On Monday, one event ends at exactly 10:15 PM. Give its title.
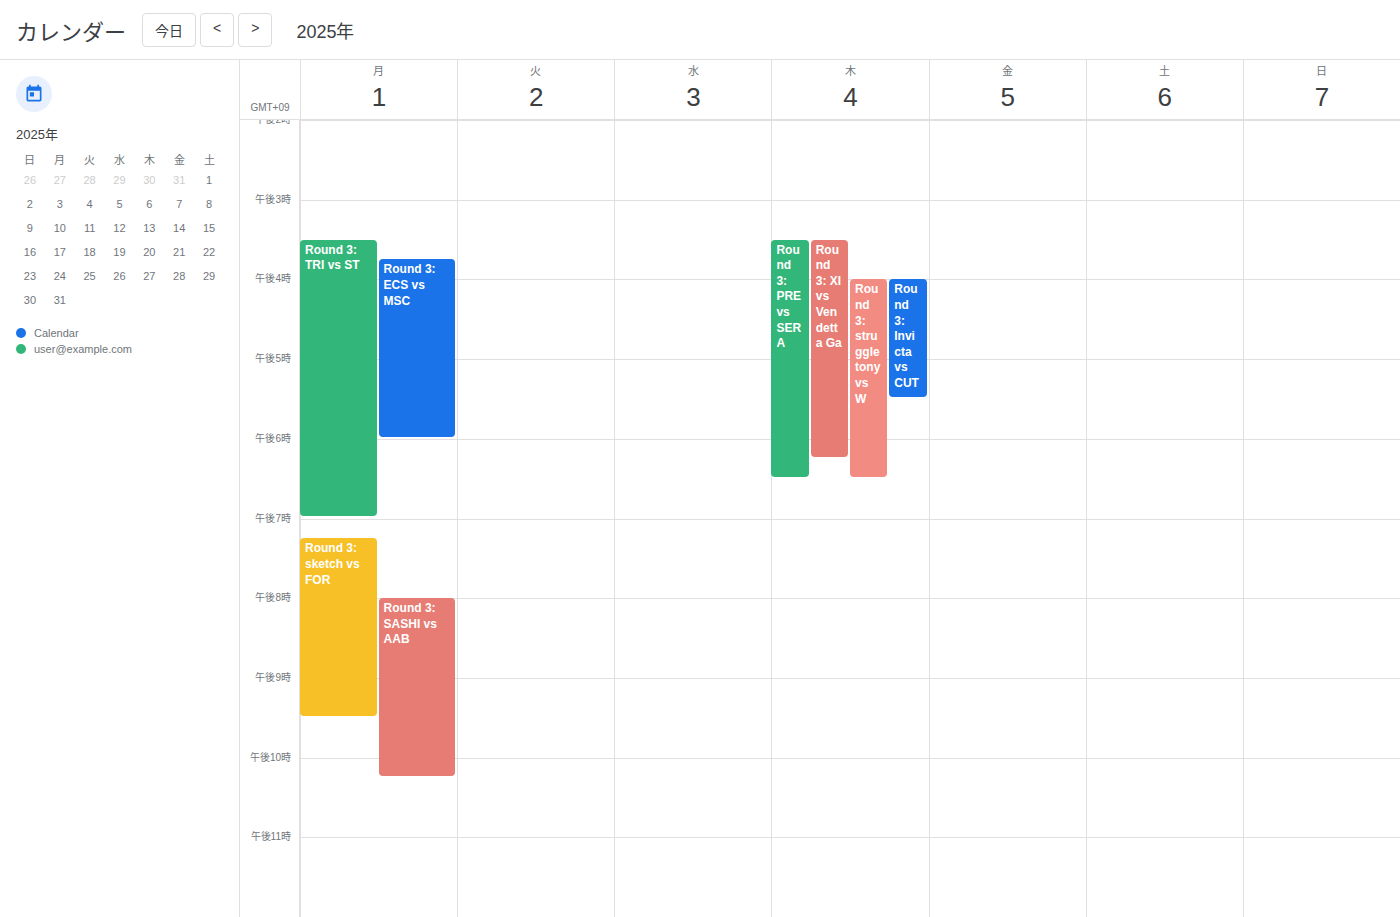
"Round 3: SASHI vs AAB"